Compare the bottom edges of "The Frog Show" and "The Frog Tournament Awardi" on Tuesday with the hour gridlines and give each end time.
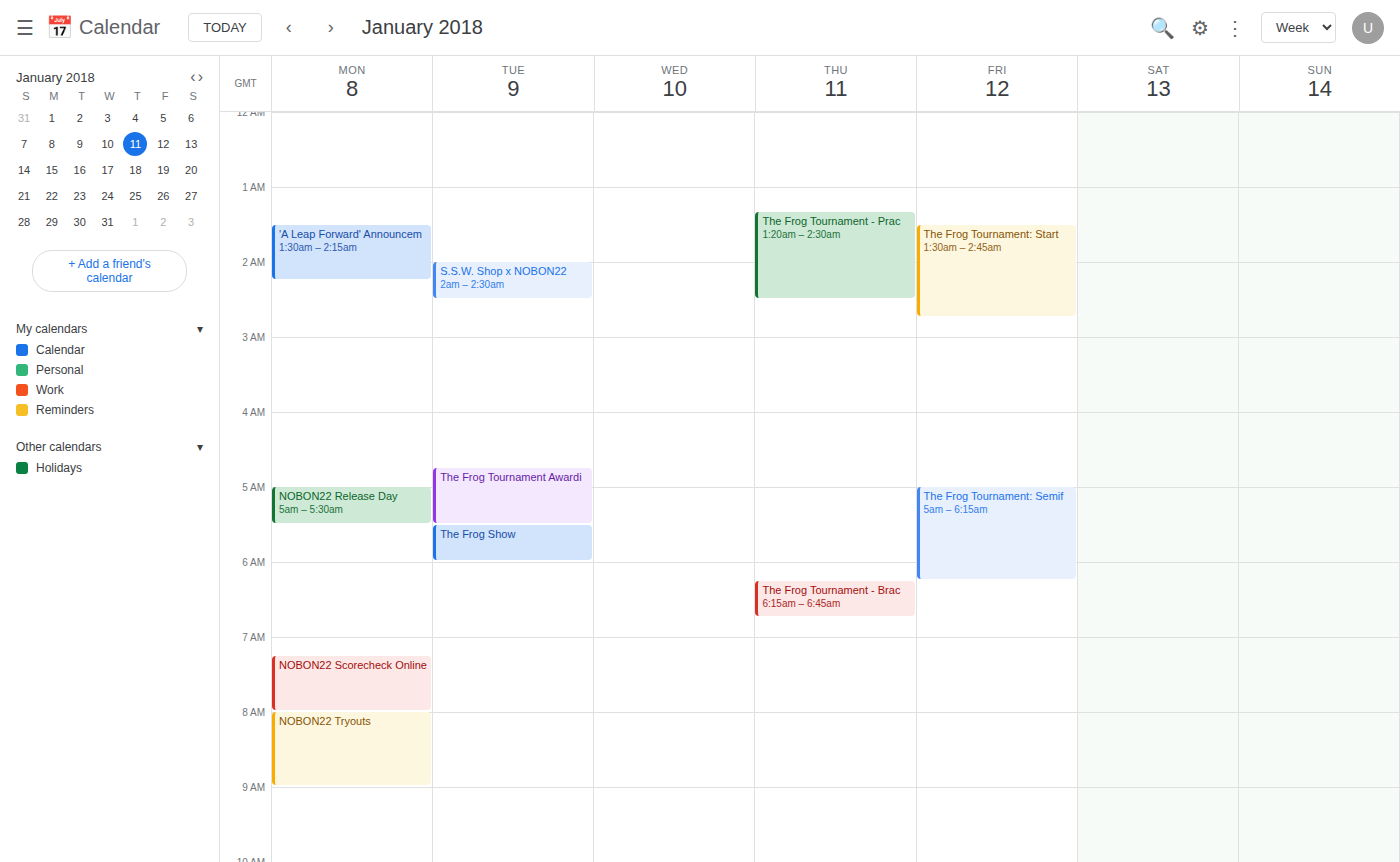
"The Frog Show": 6:00 AM, exactly on the 6 AM line. "The Frog Tournament Awardi": 5:30 AM, halfway between the 5 AM and 6 AM lines.